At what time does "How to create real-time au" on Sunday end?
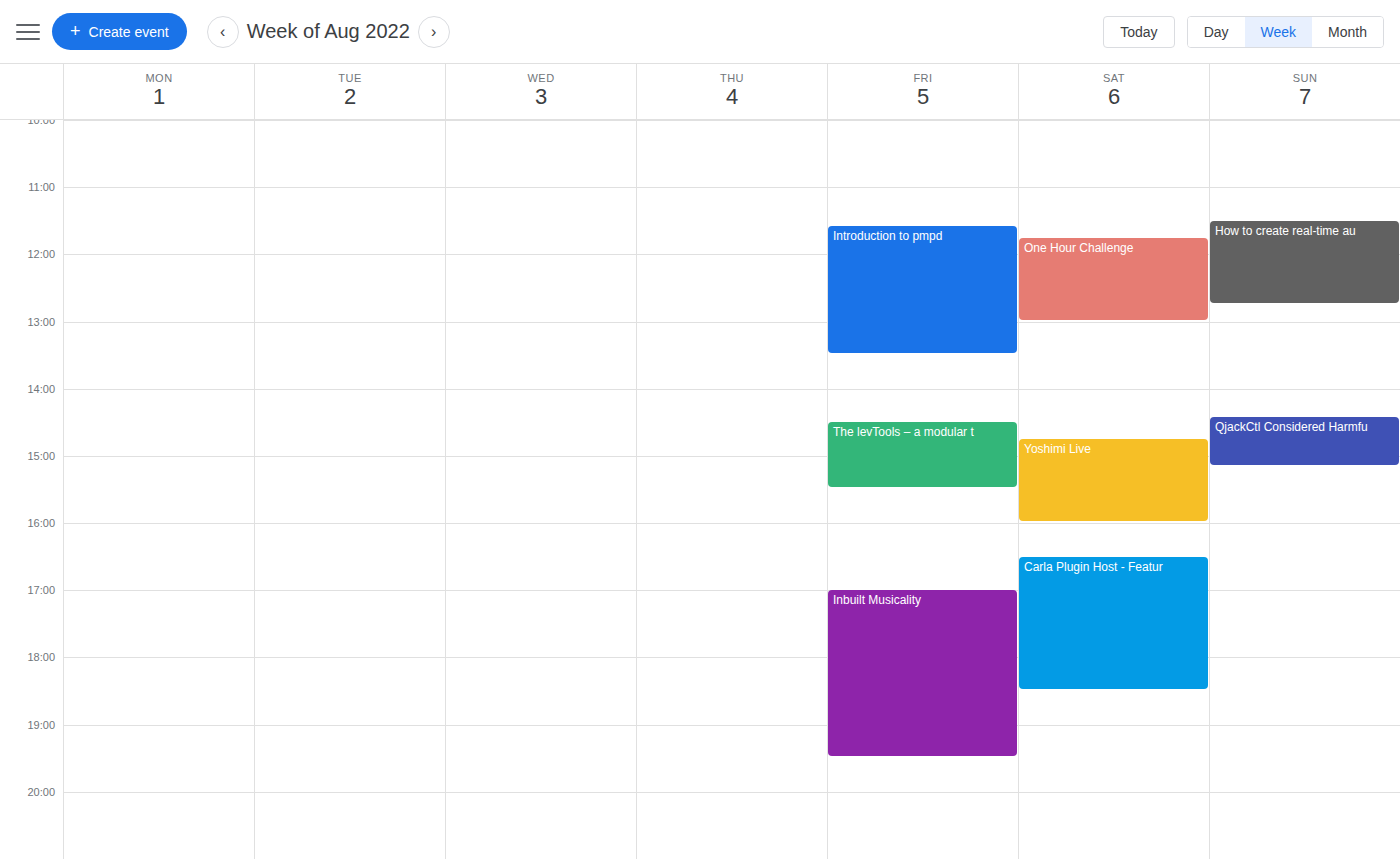
12:45 PM